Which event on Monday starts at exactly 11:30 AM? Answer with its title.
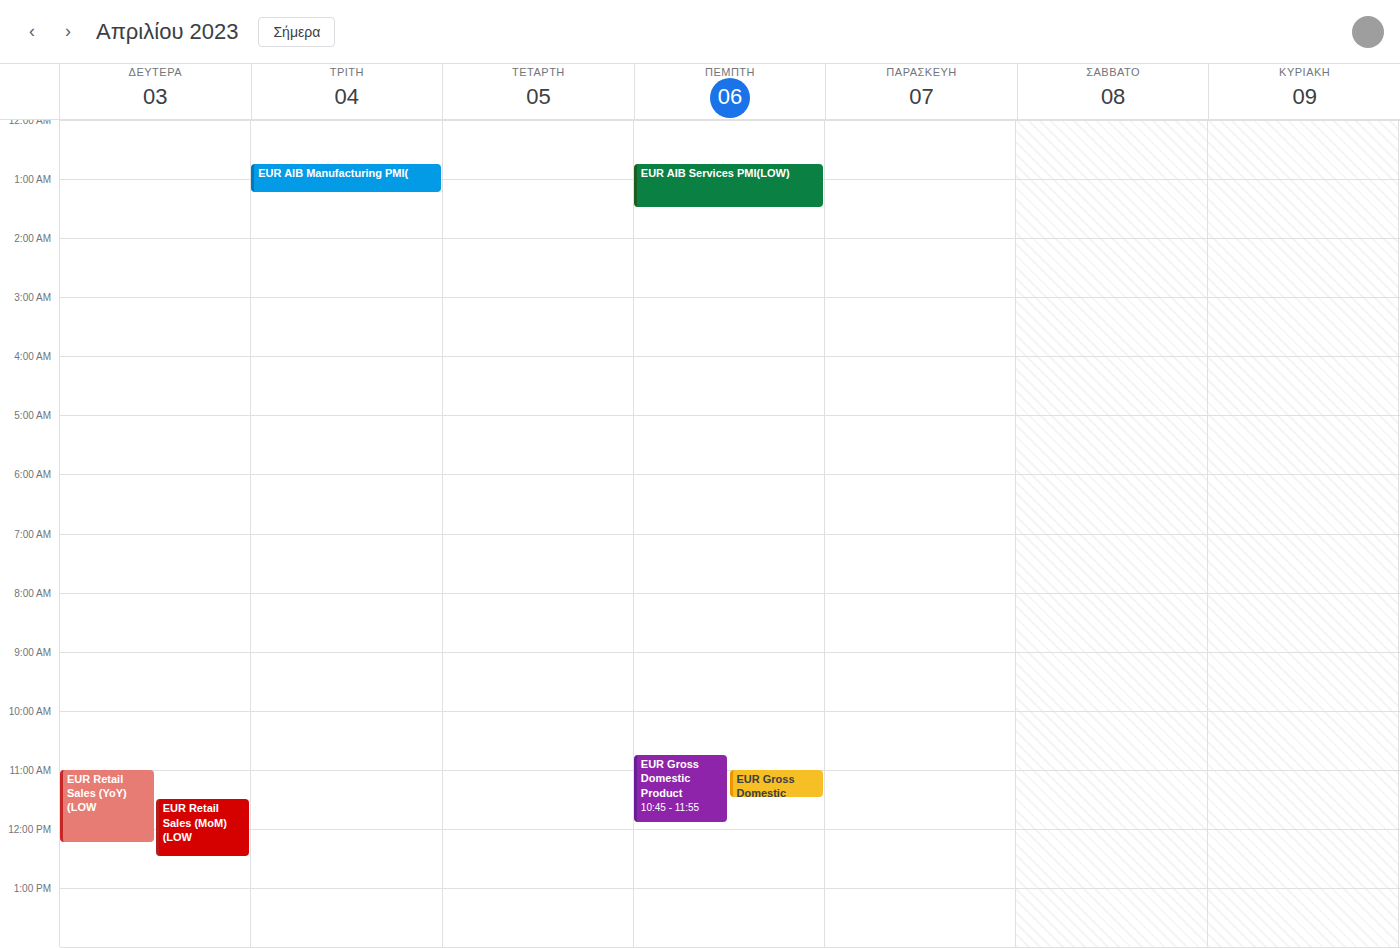
"EUR Retail Sales (MoM)(LOW"